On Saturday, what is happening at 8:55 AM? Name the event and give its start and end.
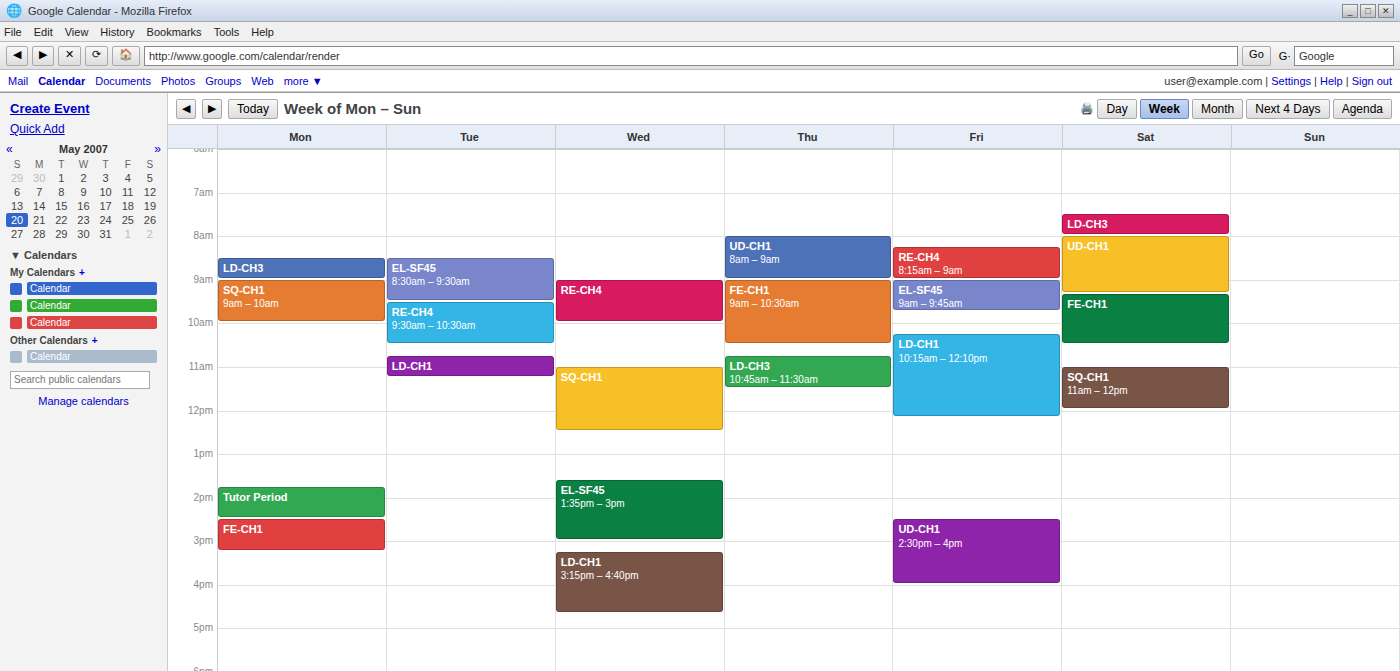
"UD-CH1", 8:00 AM to 9:20 AM